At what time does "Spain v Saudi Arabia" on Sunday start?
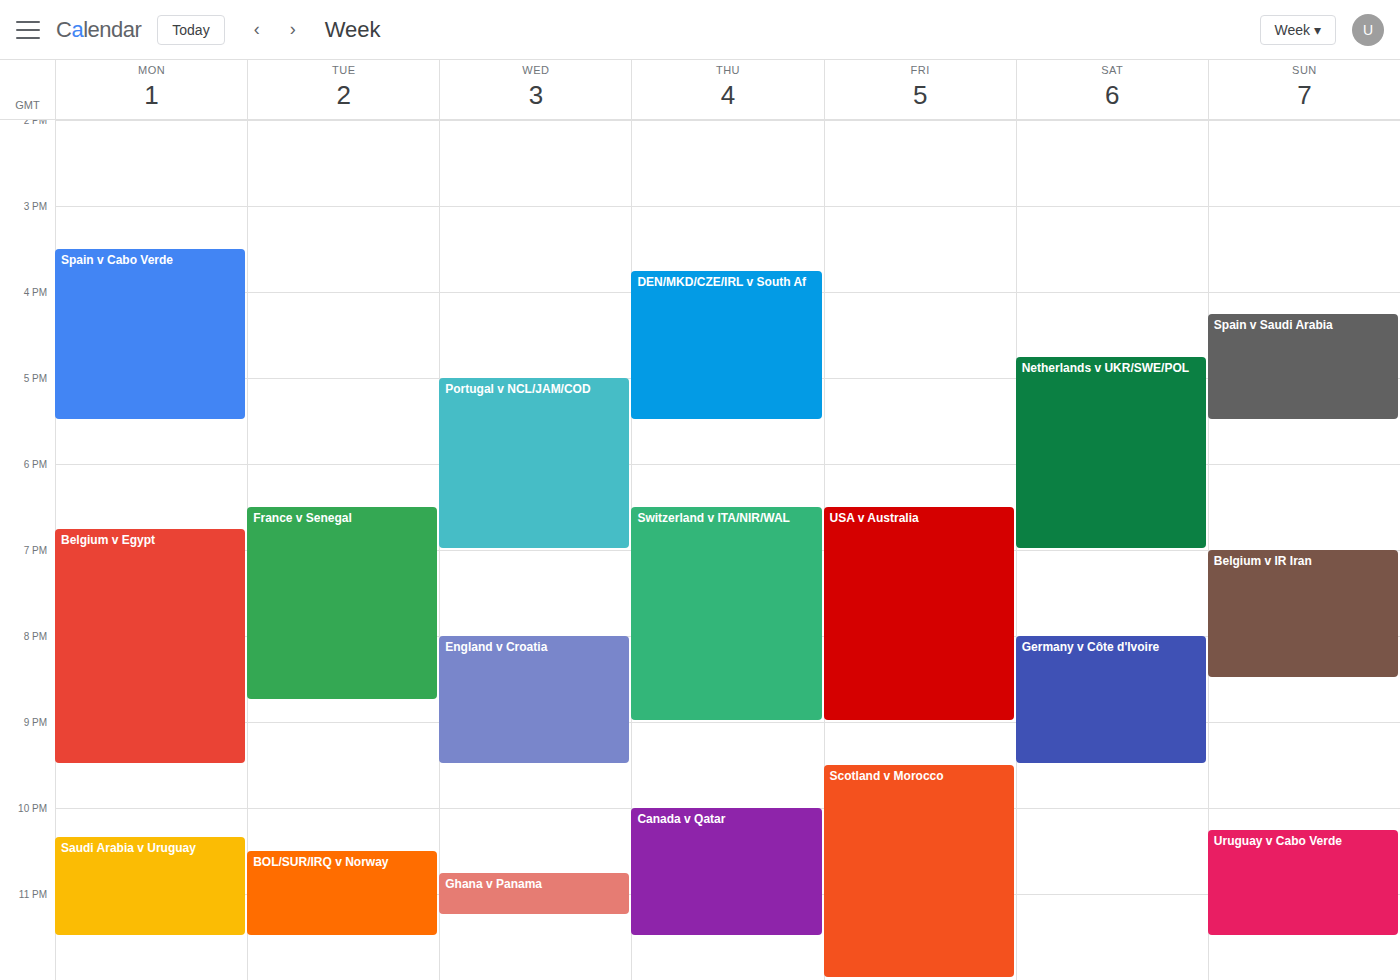
4:15 PM